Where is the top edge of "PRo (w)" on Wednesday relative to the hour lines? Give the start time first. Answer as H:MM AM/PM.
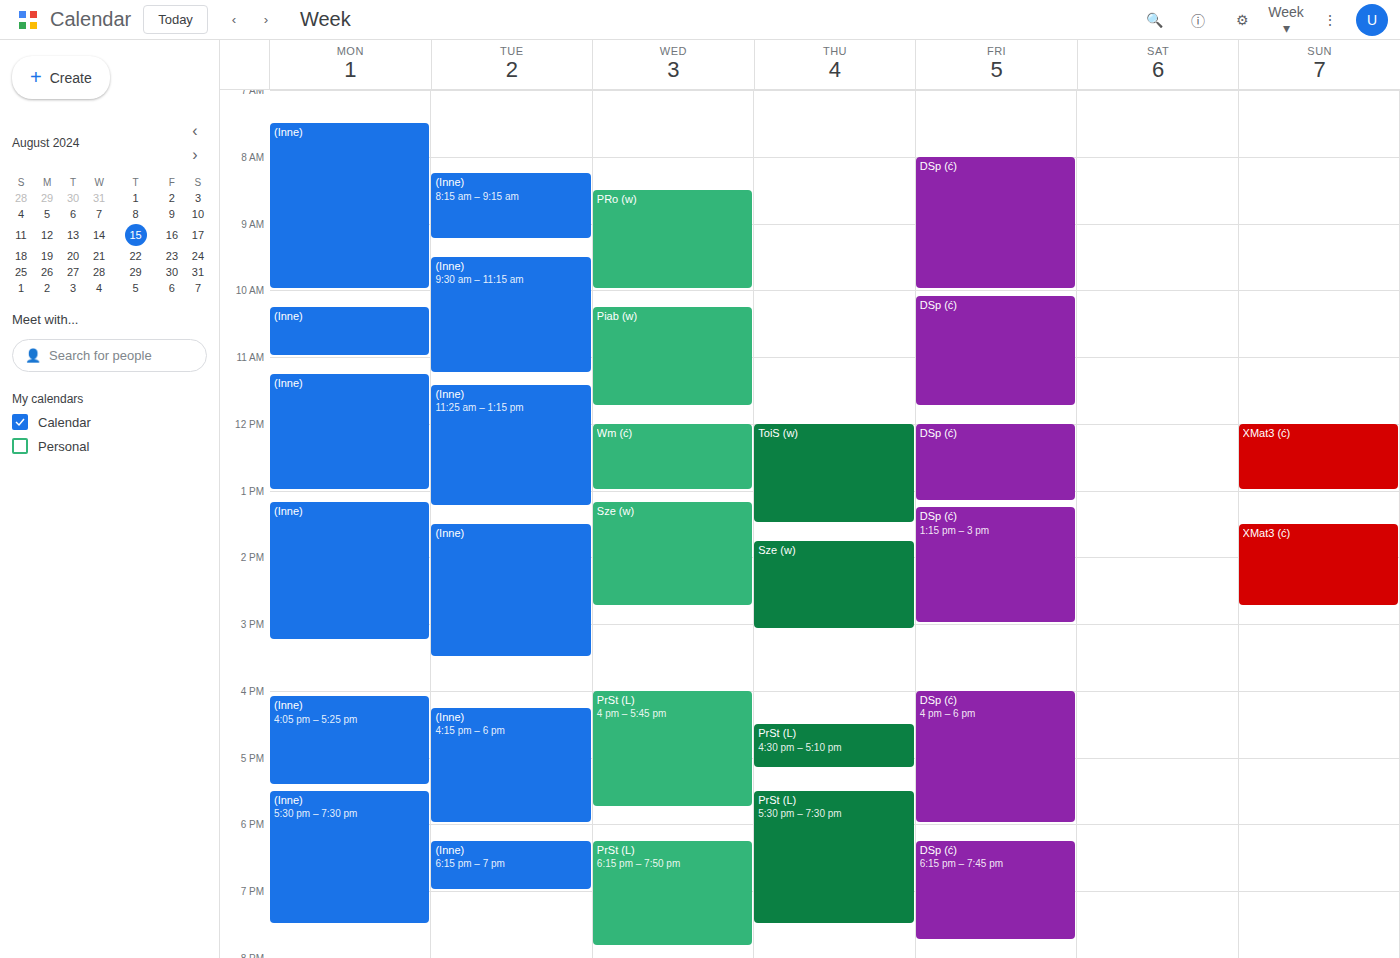
8:30 AM -- halfway between the 8 AM and 9 AM lines.